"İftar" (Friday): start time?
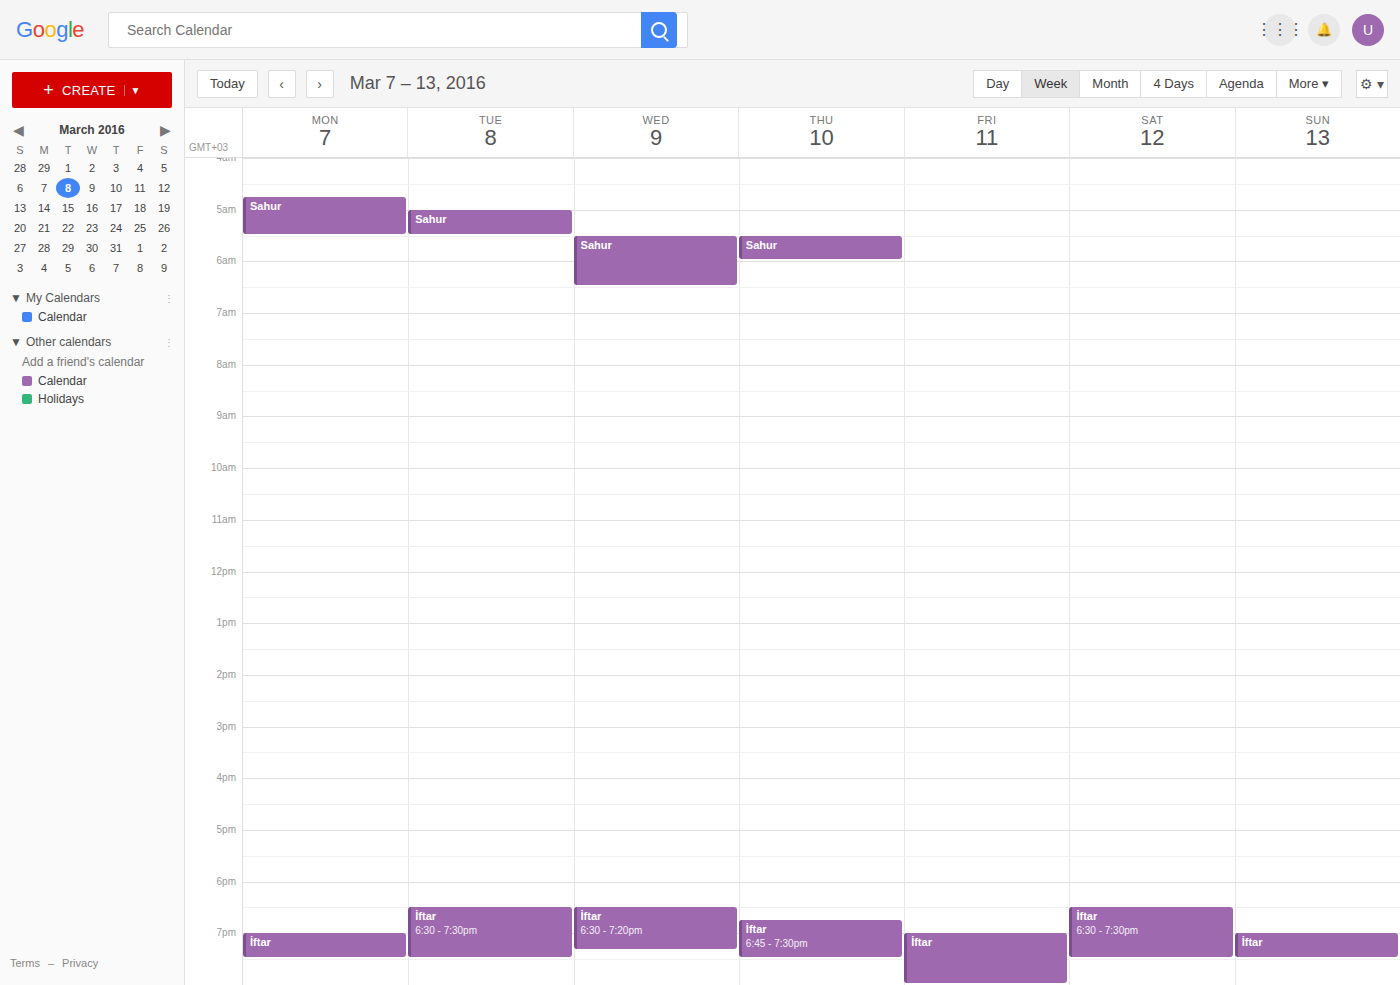
19:00